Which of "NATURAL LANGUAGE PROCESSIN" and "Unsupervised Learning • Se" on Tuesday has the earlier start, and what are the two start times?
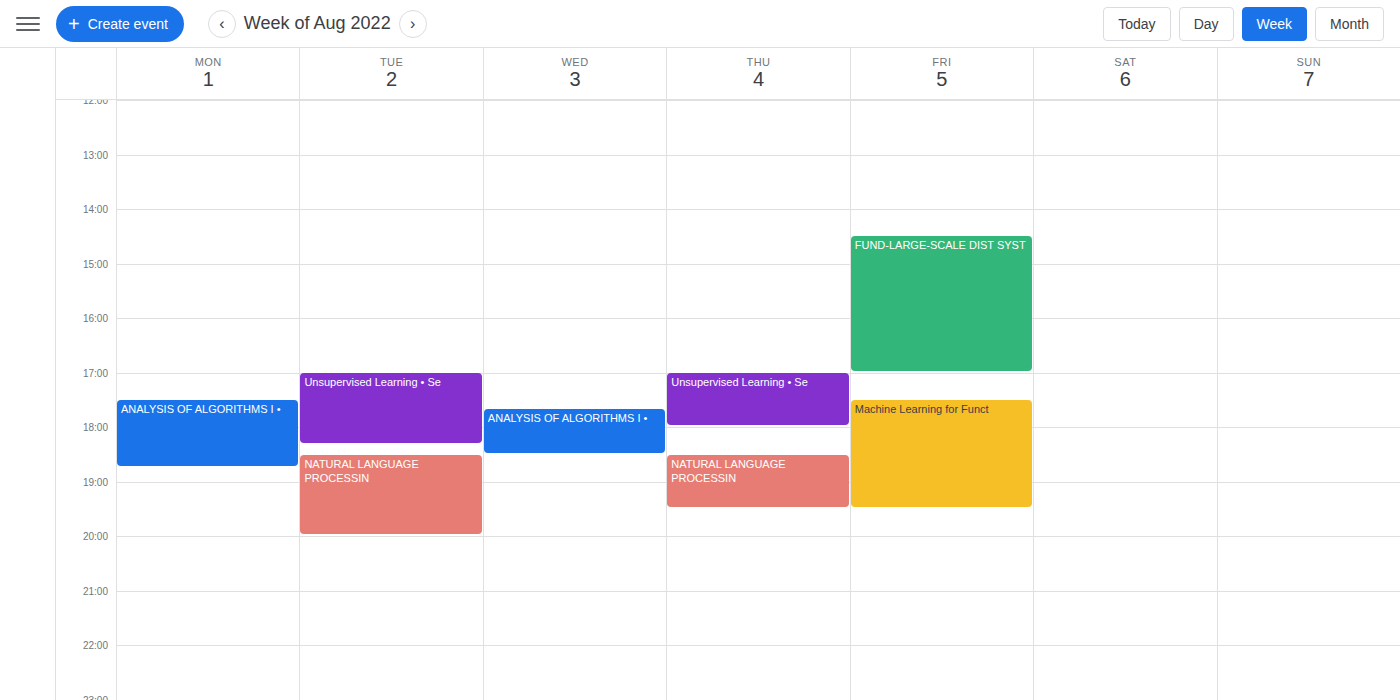
"Unsupervised Learning • Se" 5:00 PM; "NATURAL LANGUAGE PROCESSIN" 6:30 PM.